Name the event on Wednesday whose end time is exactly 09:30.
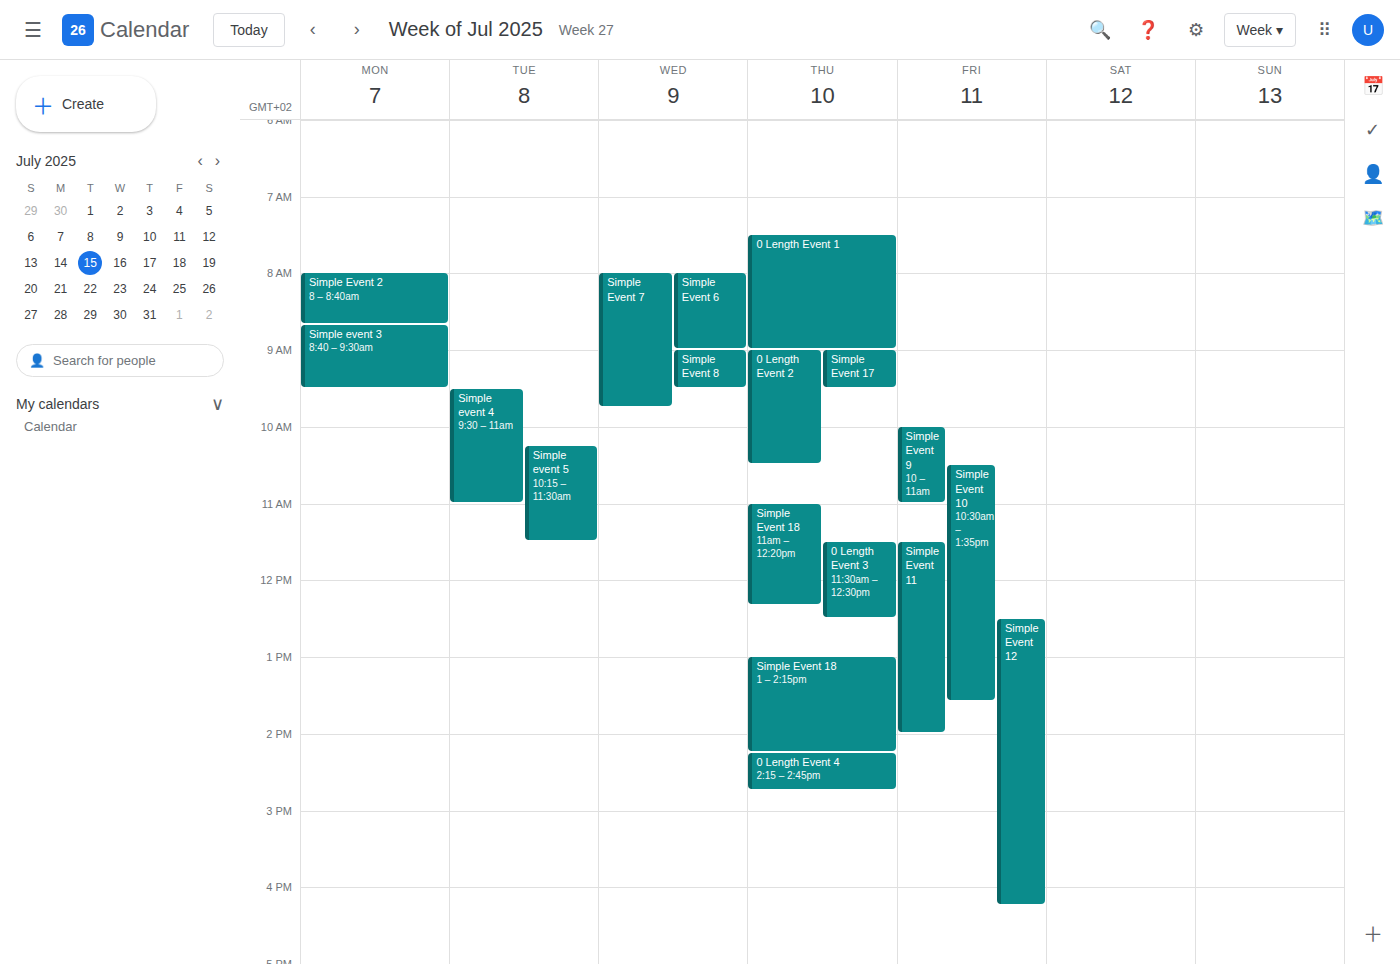
"Simple Event 8"